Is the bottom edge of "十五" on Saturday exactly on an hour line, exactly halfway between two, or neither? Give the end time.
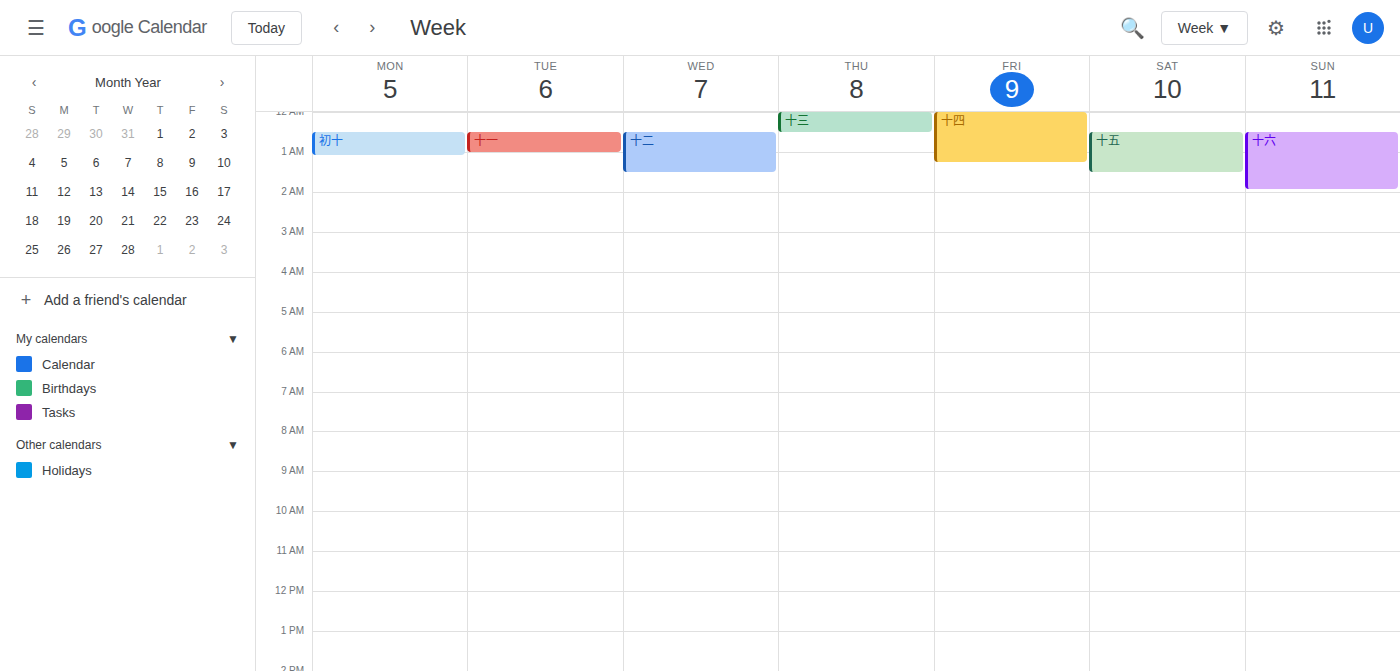
1:30 AM -- halfway between the 1 AM and 2 AM lines.